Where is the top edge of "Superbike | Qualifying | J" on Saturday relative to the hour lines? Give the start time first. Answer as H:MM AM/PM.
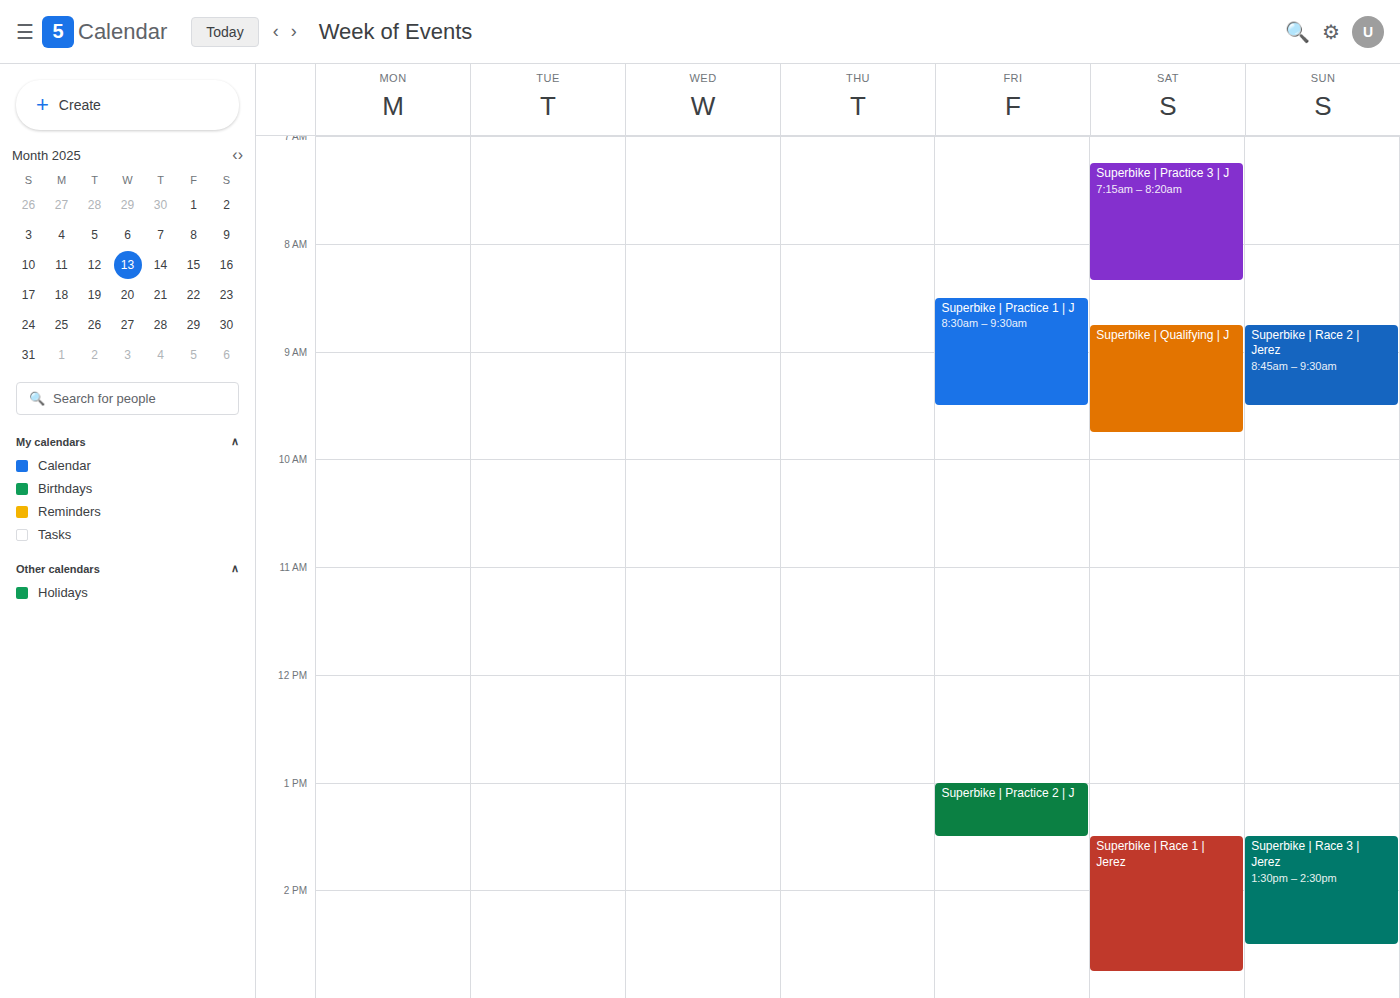
8:45 AM -- neither: three quarters of the way from the 8 AM line to the 9 AM line.